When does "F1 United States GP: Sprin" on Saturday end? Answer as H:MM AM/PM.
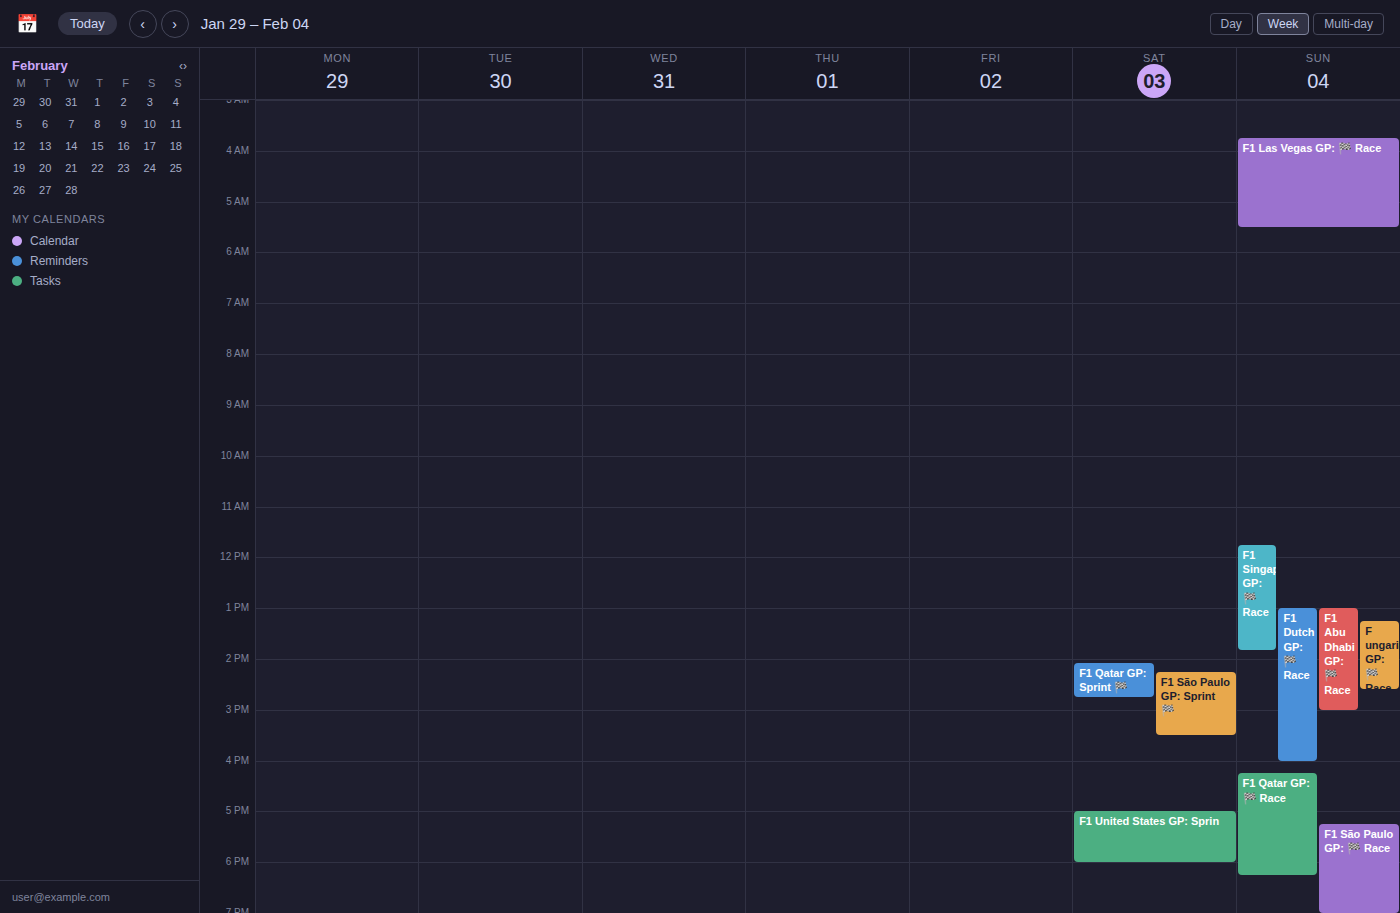
6:00 PM